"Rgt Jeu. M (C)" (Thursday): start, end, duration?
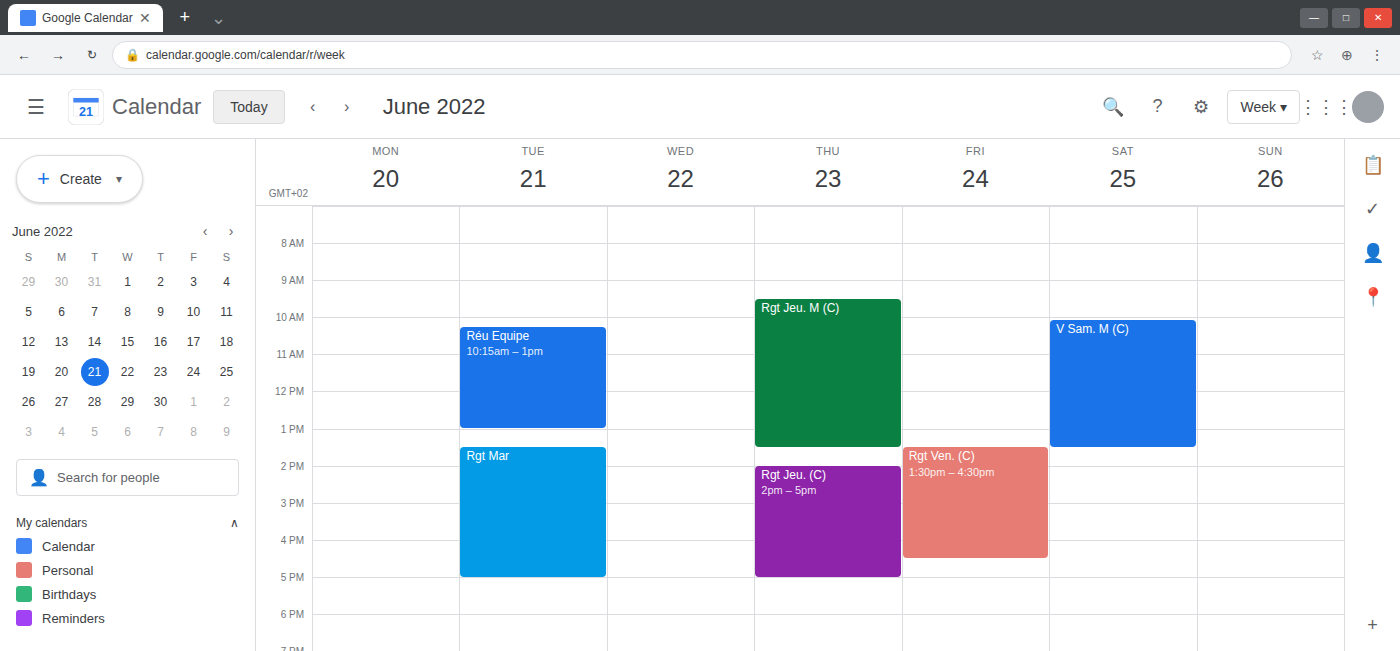
9:30 AM to 1:30 PM, 4 hours